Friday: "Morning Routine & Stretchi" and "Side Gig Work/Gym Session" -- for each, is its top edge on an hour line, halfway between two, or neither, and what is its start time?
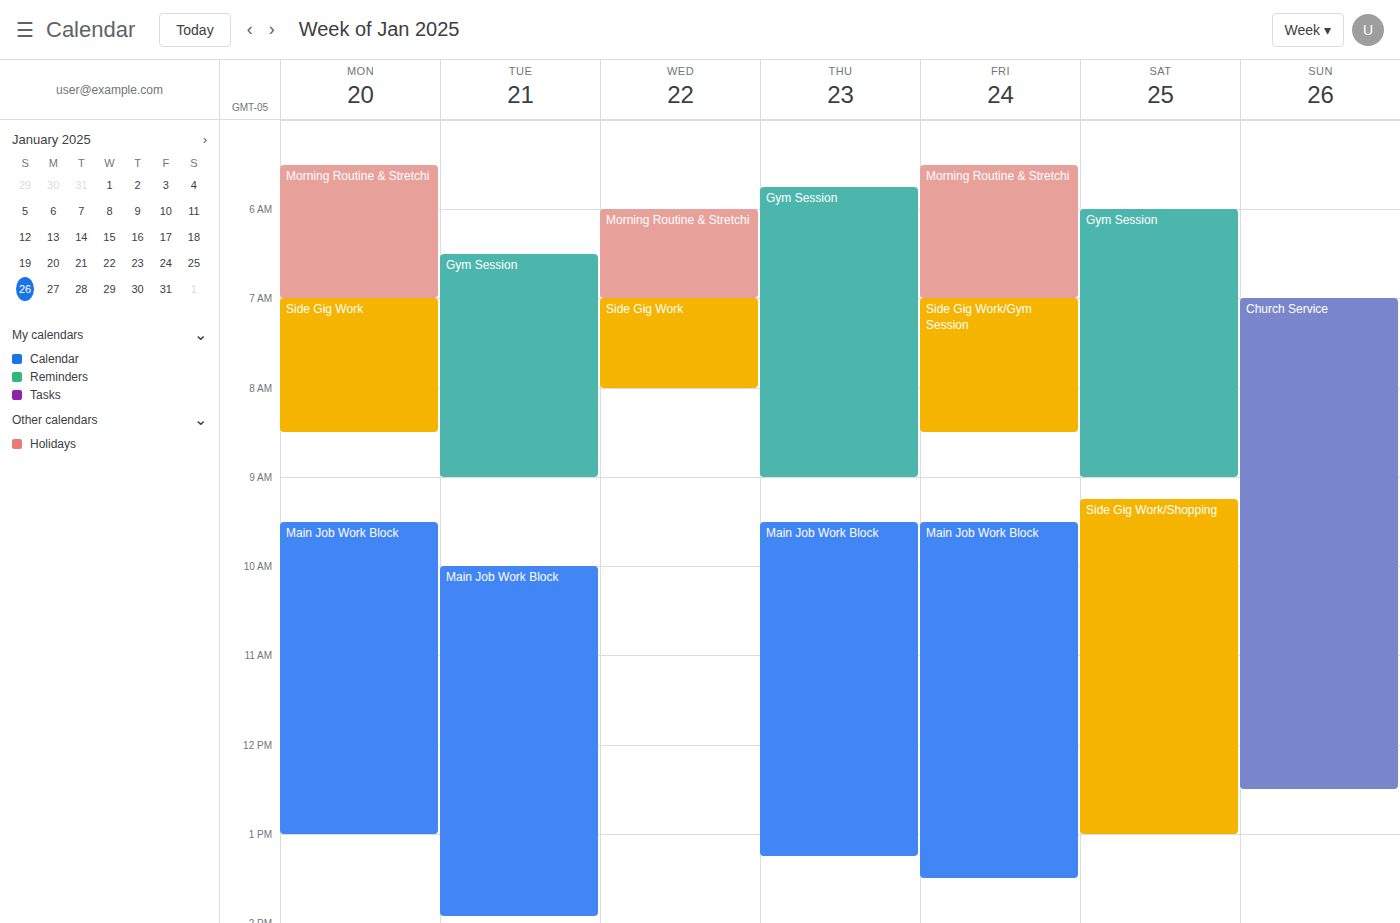
"Morning Routine & Stretchi": 5:30 AM, halfway between the 5 AM and 6 AM lines. "Side Gig Work/Gym Session": 7:00 AM, exactly on the 7 AM line.